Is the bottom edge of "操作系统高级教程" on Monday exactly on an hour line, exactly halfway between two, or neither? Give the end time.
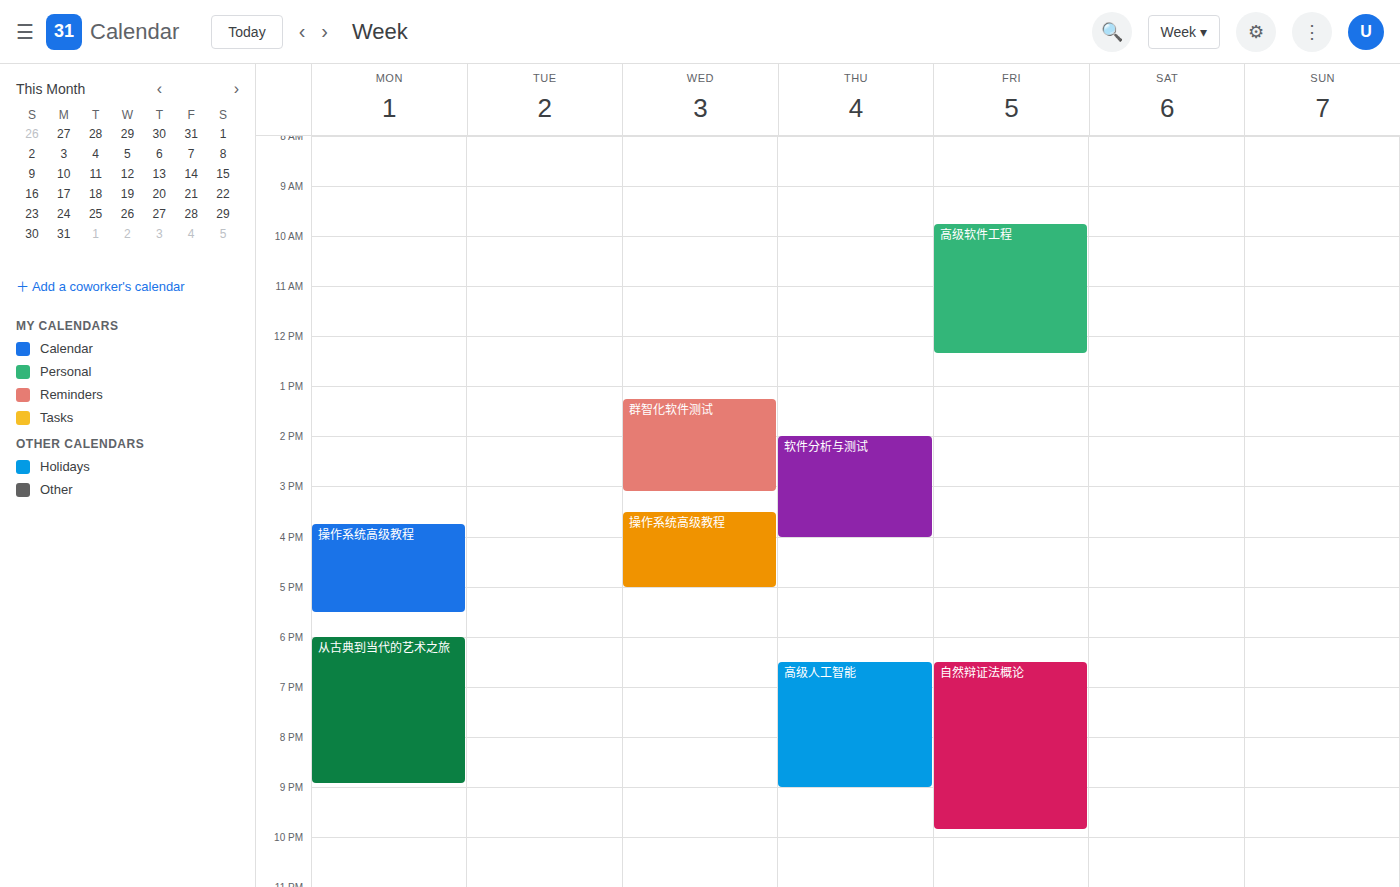
5:30 PM -- halfway between the 5 PM and 6 PM lines.